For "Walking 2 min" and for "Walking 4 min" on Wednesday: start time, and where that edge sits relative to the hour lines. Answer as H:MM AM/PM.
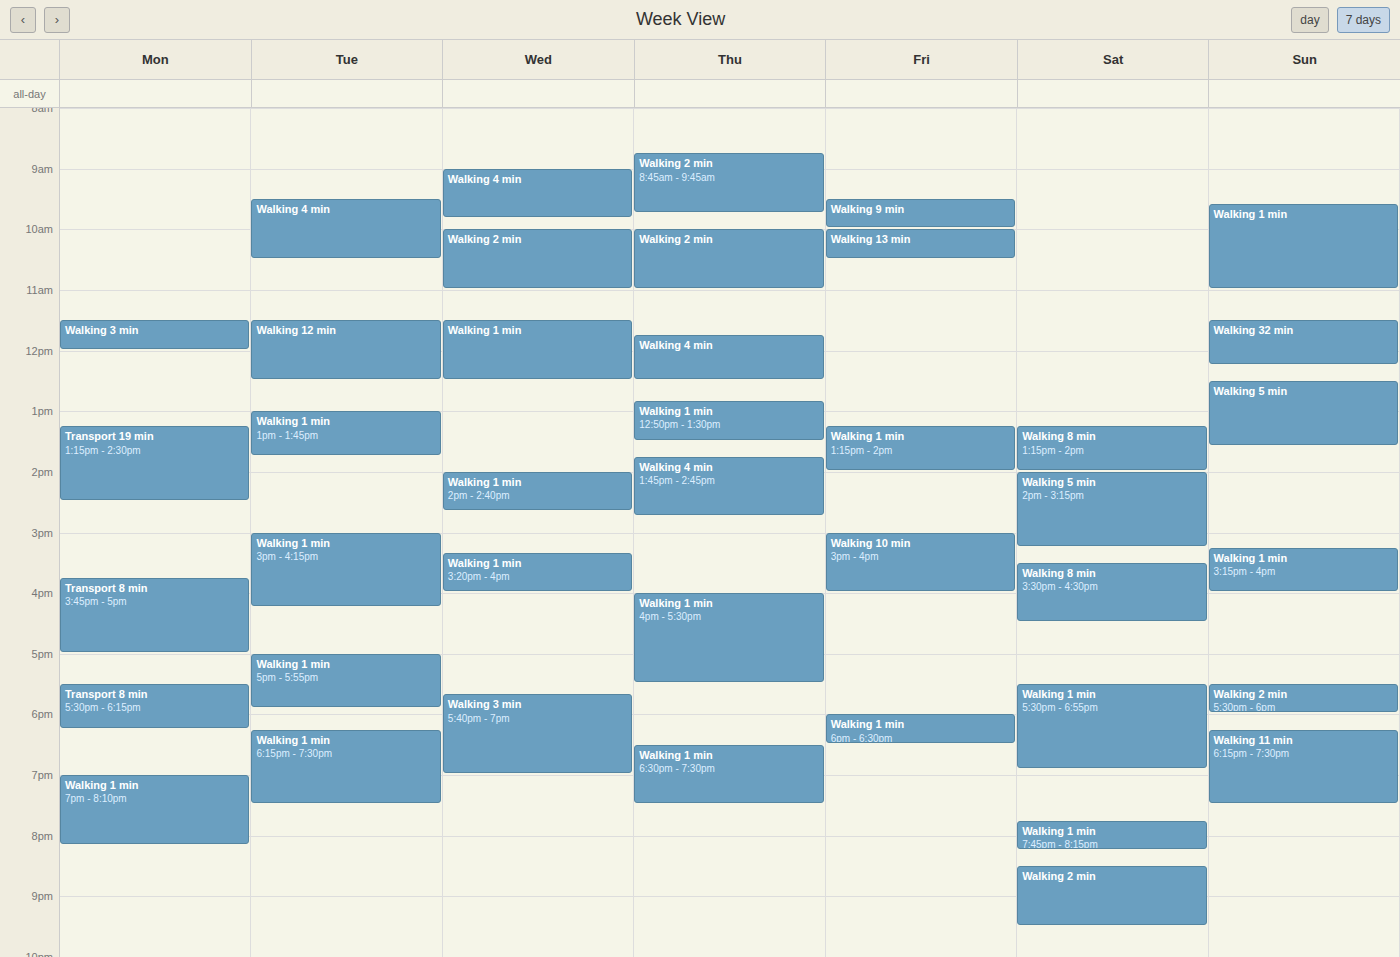
"Walking 2 min": 10:00 AM, exactly on the 10 AM line. "Walking 4 min": 9:00 AM, exactly on the 9 AM line.